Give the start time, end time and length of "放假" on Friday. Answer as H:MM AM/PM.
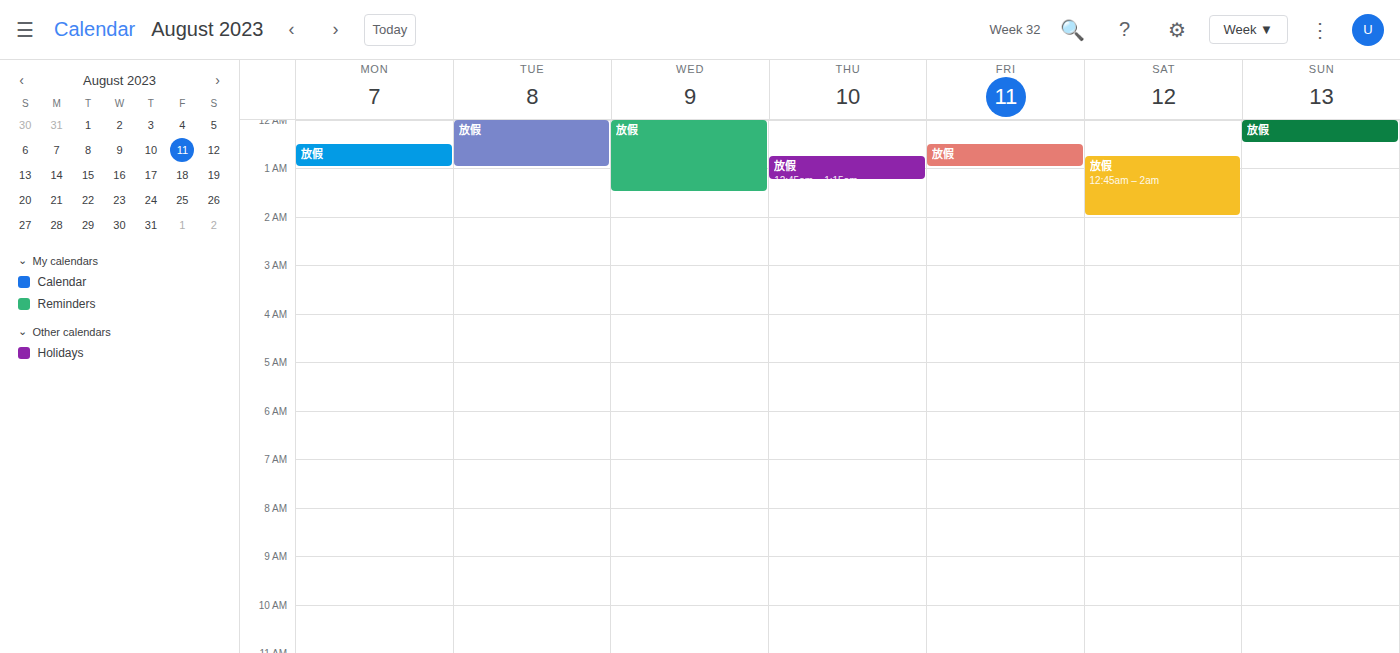
12:30 AM to 1:00 AM, 30 minutes